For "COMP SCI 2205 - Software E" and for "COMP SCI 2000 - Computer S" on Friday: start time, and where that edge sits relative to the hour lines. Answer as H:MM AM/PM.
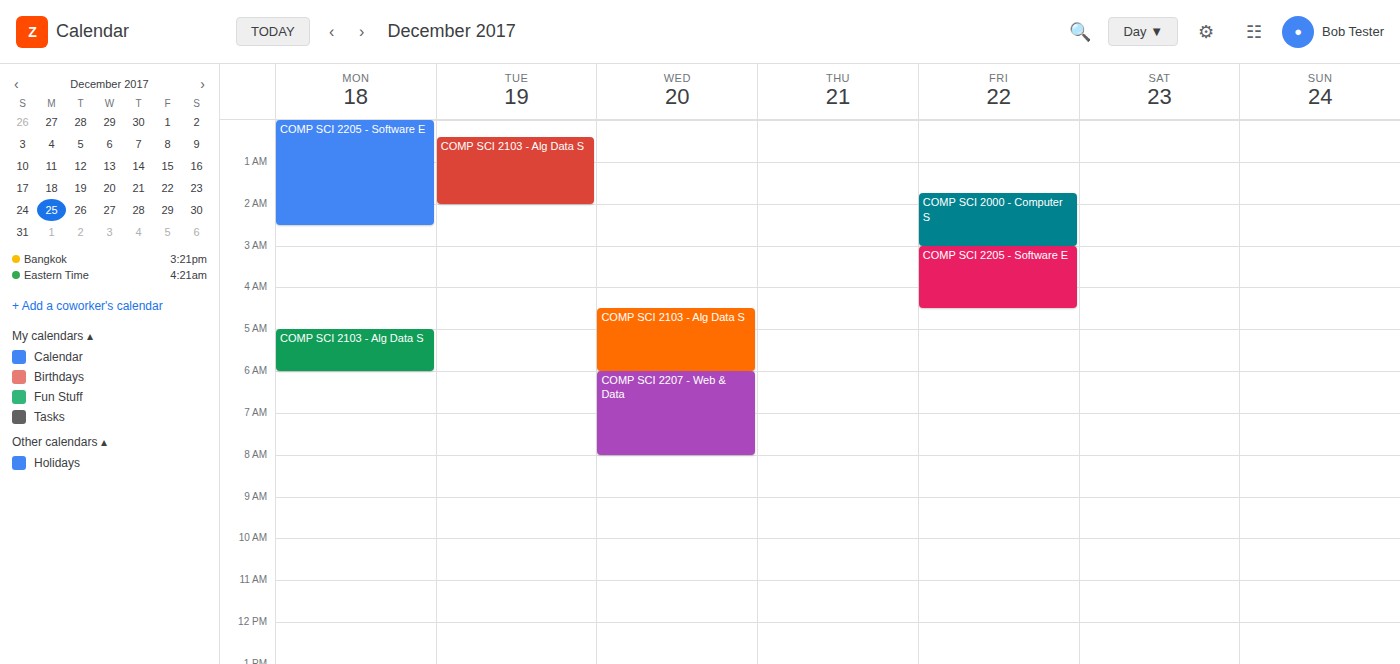
"COMP SCI 2205 - Software E": 3:00 AM, exactly on the 3 AM line. "COMP SCI 2000 - Computer S": 1:45 AM, neither: three quarters of the way from the 1 AM line to the 2 AM line.